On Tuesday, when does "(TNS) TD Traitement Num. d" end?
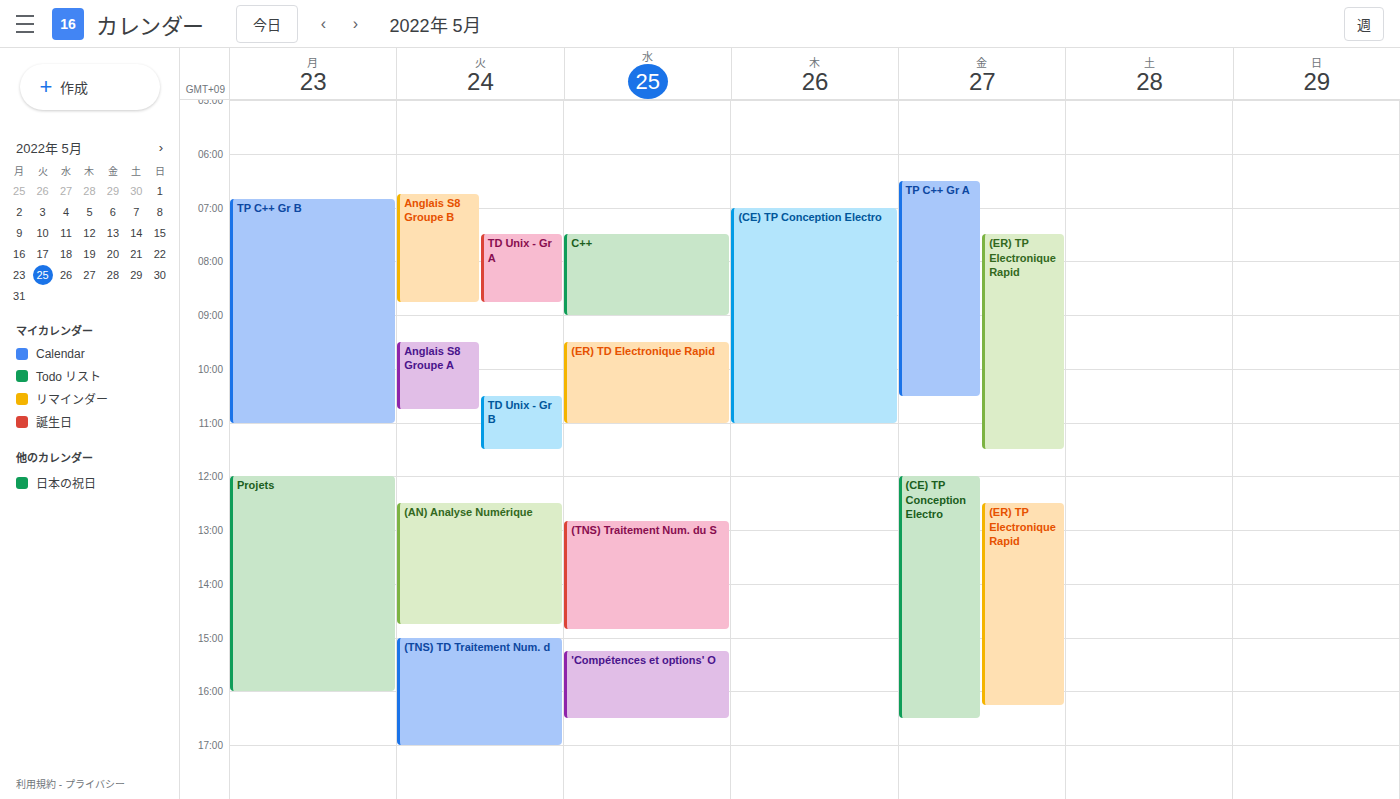
5:00 PM